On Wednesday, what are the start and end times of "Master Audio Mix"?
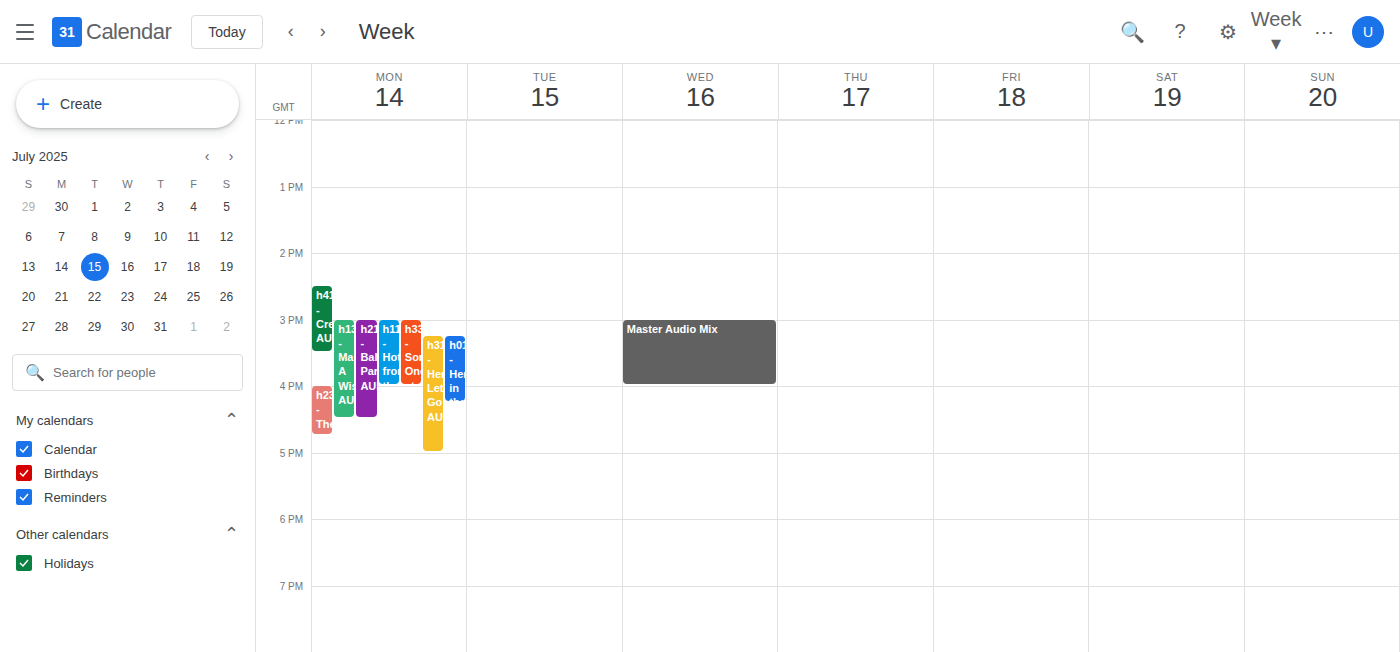
15:00 to 16:00